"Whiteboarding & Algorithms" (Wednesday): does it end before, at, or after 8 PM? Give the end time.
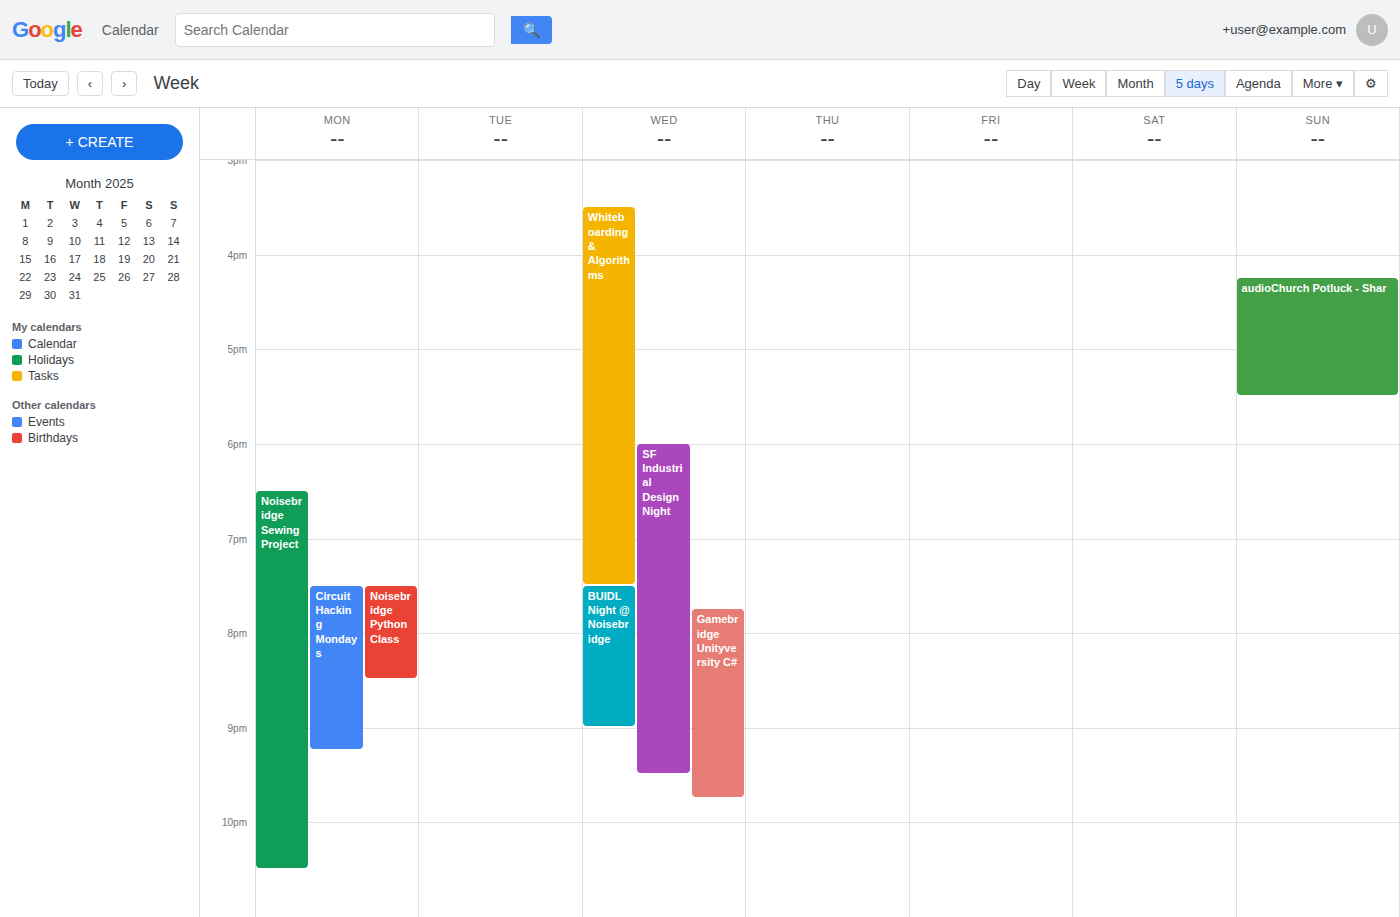
7:30 PM -- before 8 PM, 30 minutes above the 8 PM line.